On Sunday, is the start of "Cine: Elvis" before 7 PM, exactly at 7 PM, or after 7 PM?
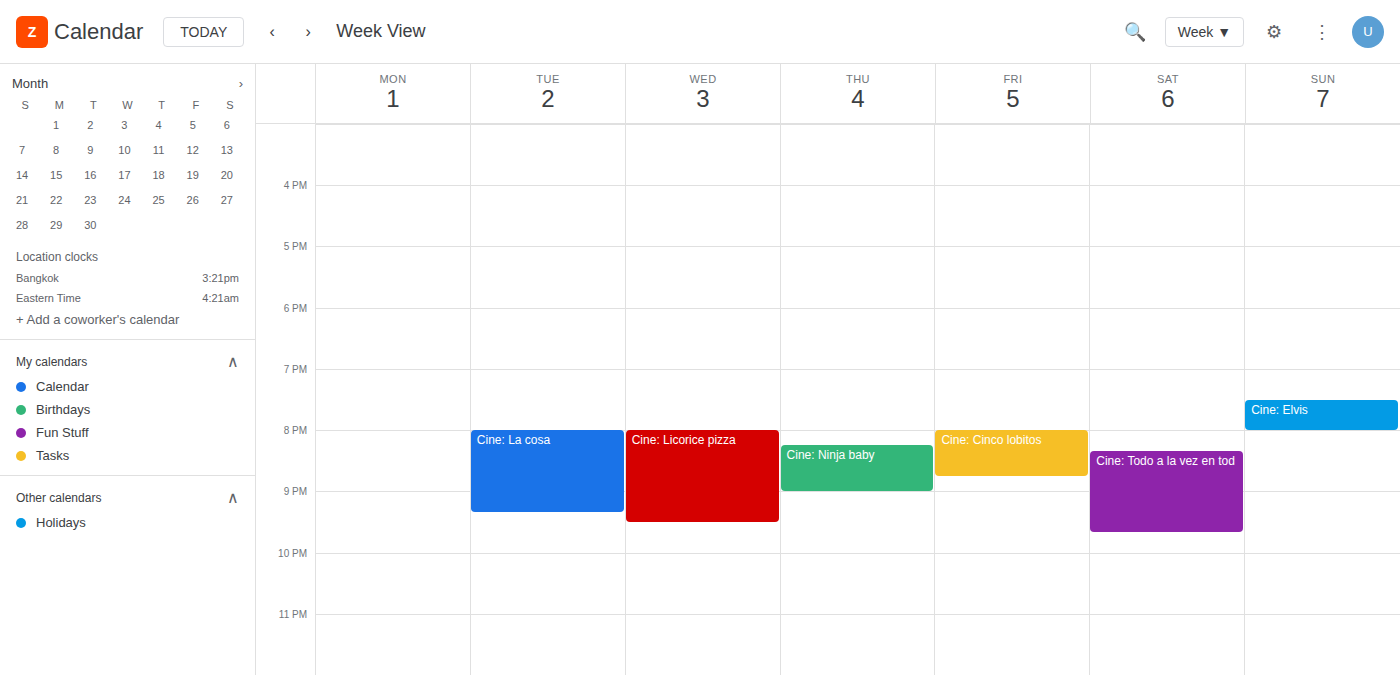
7:30 PM -- after 7 PM, 30 minutes below the 7 PM line.